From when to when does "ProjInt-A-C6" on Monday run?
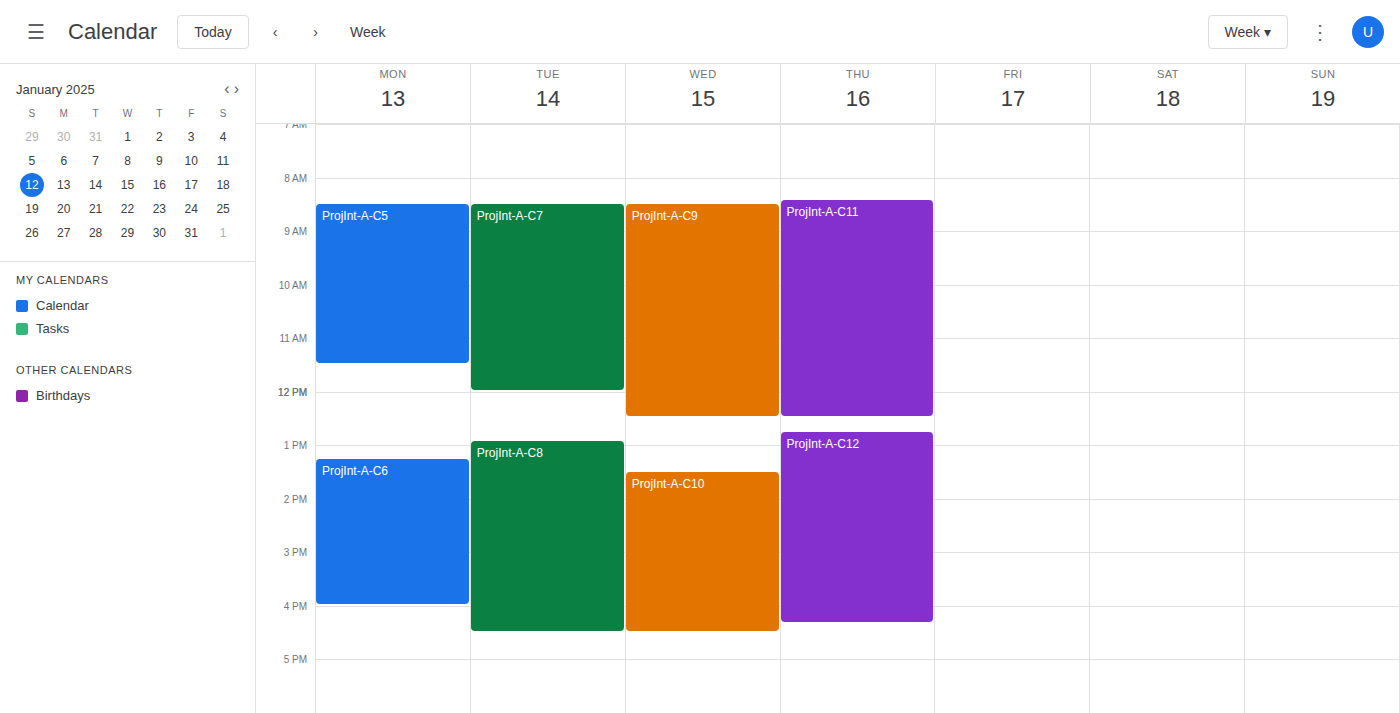
13:15 to 16:00